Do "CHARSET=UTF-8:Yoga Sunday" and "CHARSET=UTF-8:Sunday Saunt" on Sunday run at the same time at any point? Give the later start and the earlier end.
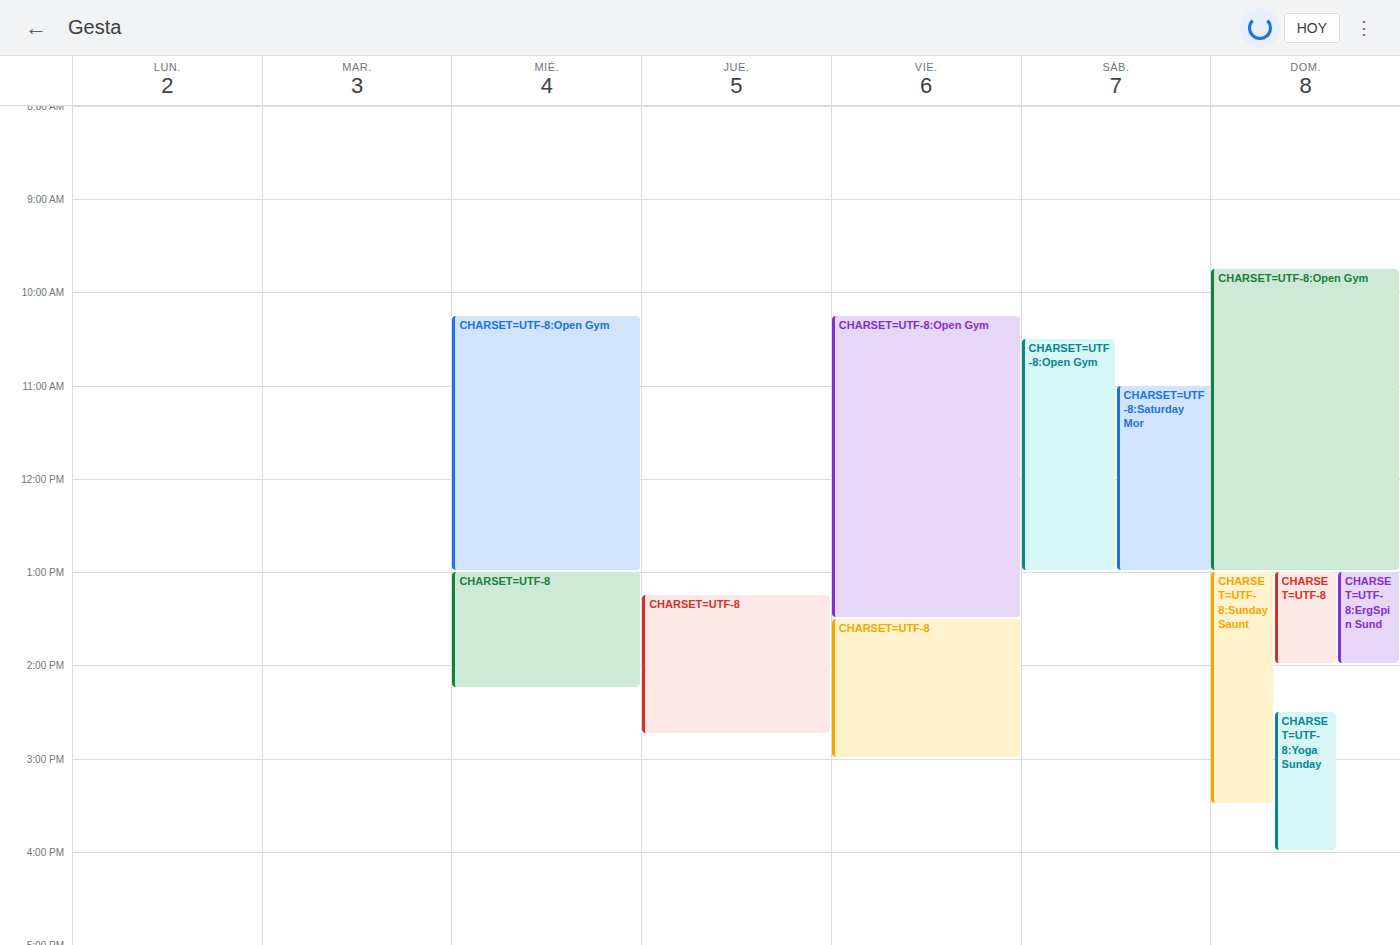
"CHARSET=UTF-8:Yoga Sunday" starts at 2:30 PM, before "CHARSET=UTF-8:Sunday Saunt" ends at 3:30 PM -- they overlap.